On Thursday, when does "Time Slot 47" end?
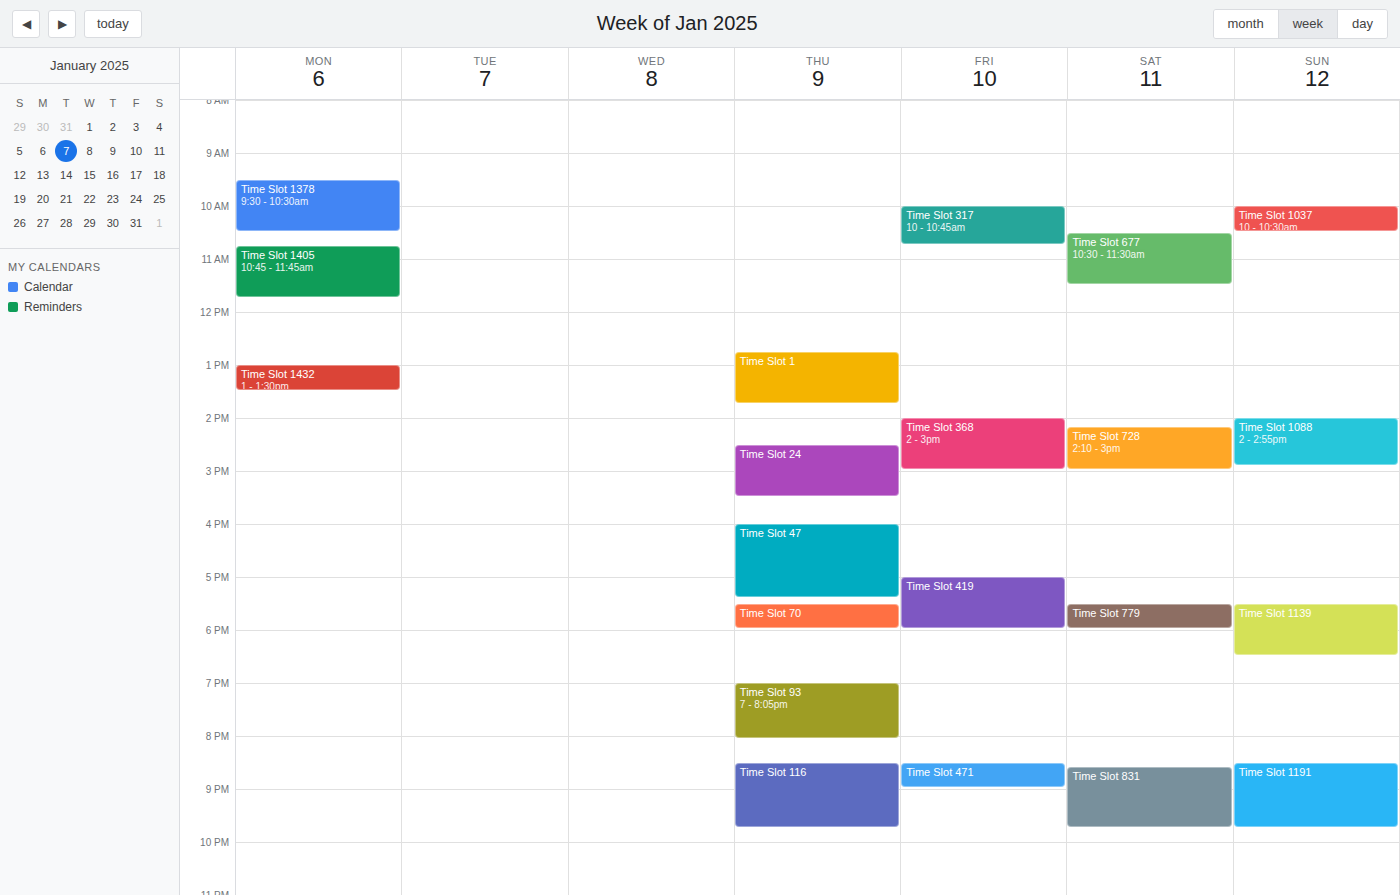
5:25 PM